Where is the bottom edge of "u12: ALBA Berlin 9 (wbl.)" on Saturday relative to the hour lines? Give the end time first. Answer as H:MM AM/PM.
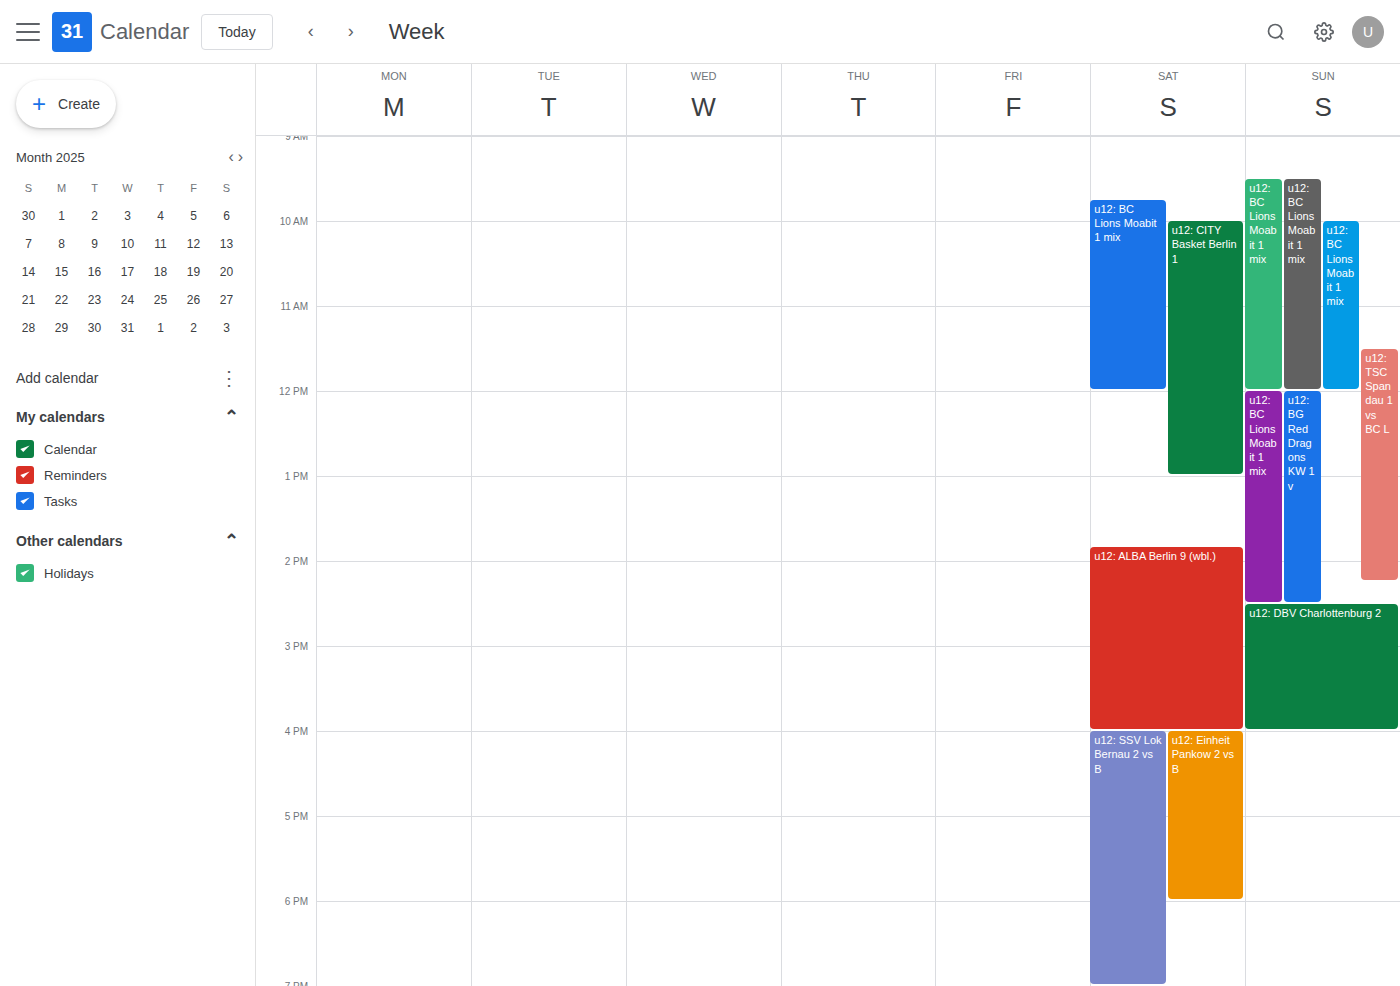
4:00 PM -- exactly on the 4 PM line.